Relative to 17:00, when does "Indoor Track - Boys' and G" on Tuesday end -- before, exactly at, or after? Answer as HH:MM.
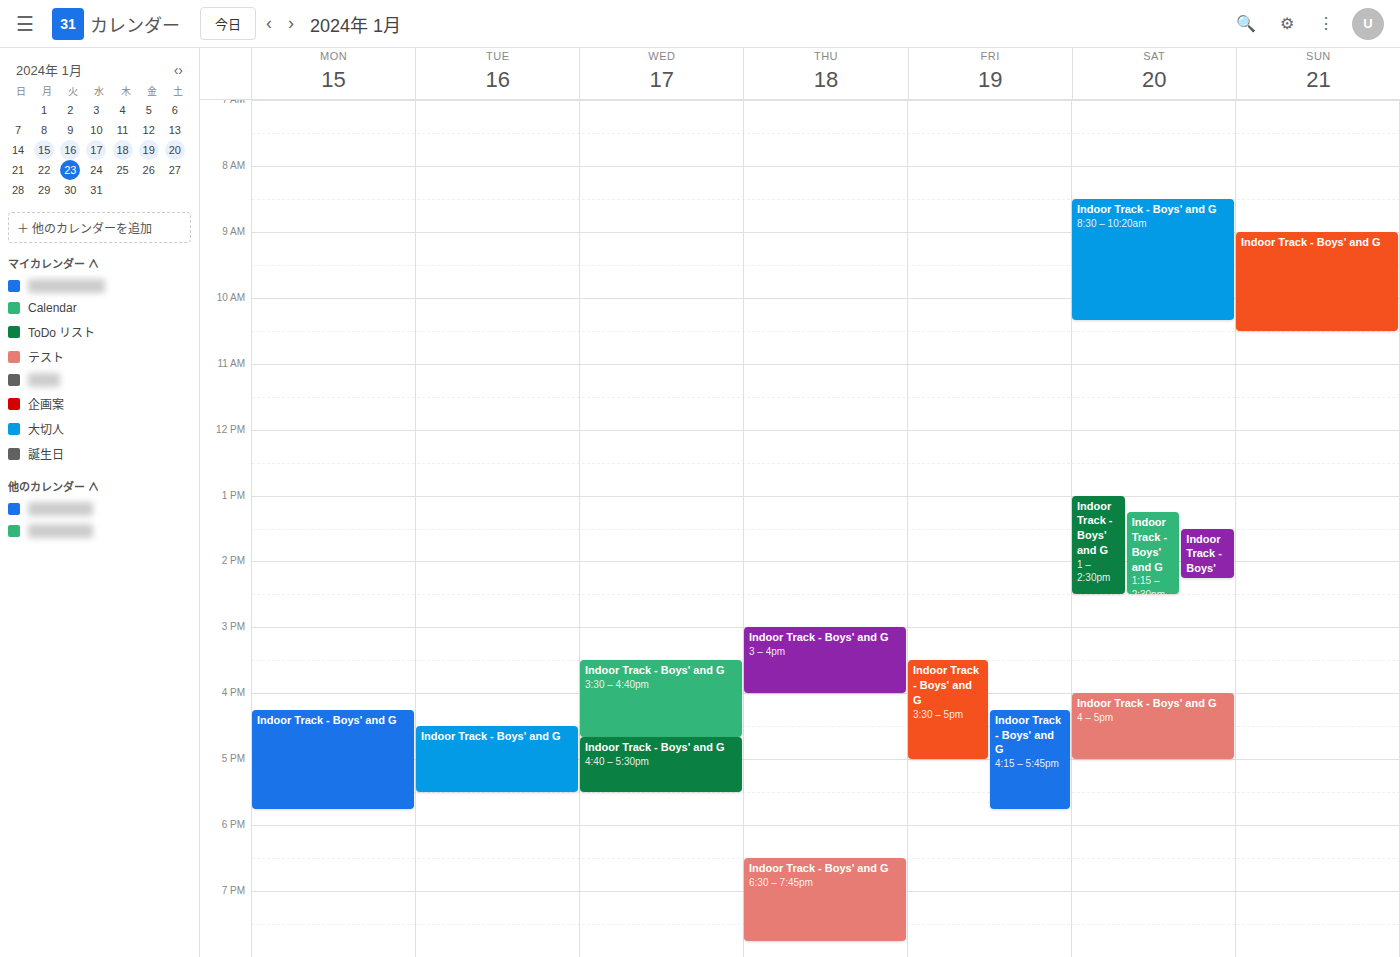
17:30 -- after 17:00, 30 minutes below the 17:00 line.